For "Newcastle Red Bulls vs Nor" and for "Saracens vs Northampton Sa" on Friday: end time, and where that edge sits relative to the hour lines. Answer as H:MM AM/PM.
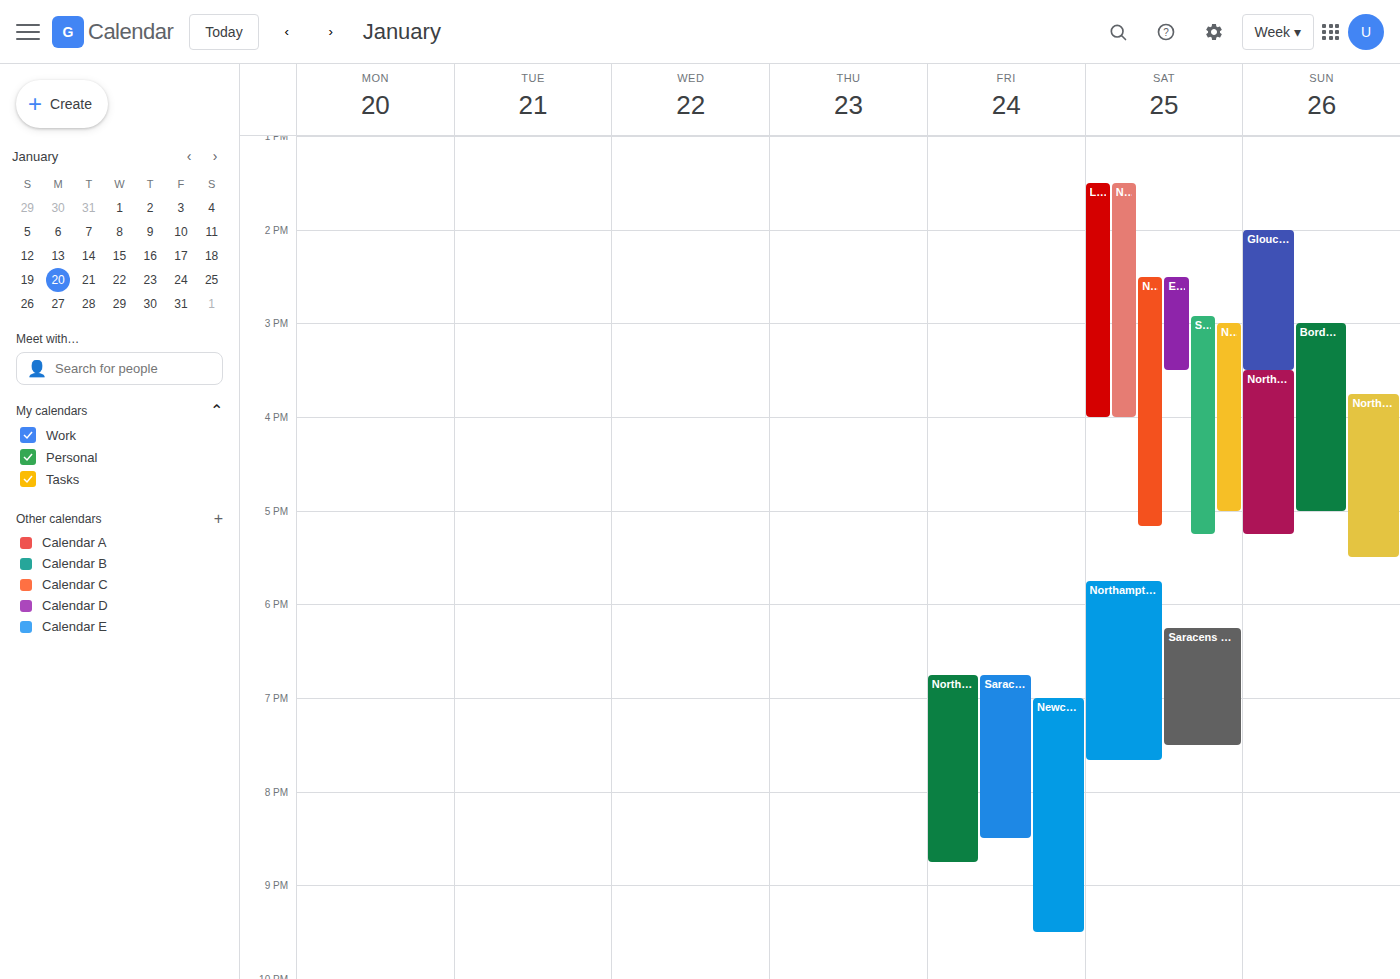
"Newcastle Red Bulls vs Nor": 9:30 PM, halfway between the 9 PM and 10 PM lines. "Saracens vs Northampton Sa": 8:30 PM, halfway between the 8 PM and 9 PM lines.